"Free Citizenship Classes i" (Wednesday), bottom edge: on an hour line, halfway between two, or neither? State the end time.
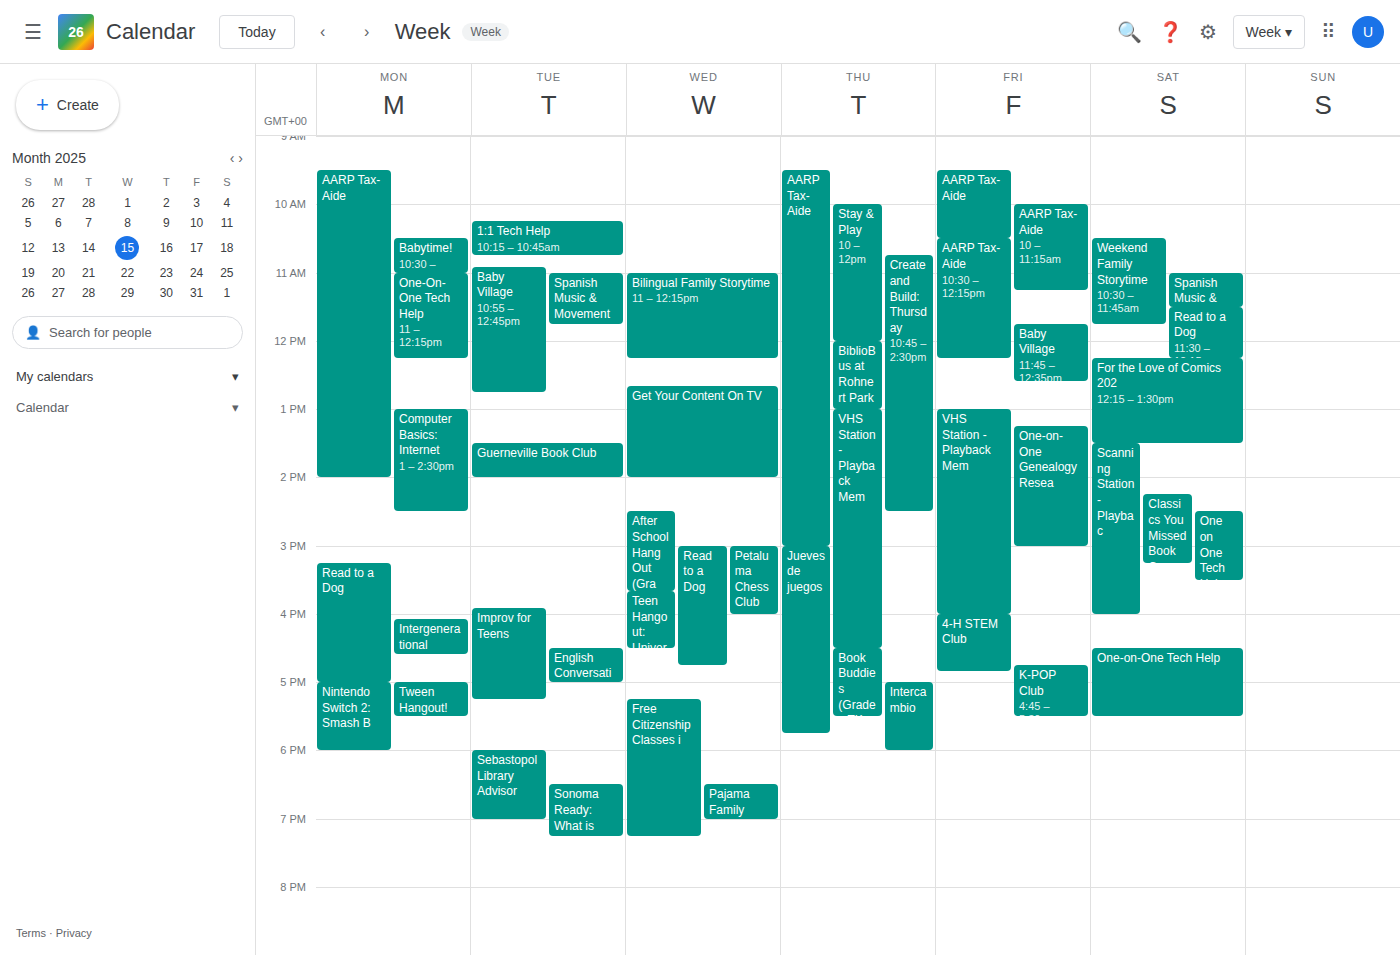
7:15 PM -- neither: a quarter of the way from the 7 PM line to the 8 PM line.